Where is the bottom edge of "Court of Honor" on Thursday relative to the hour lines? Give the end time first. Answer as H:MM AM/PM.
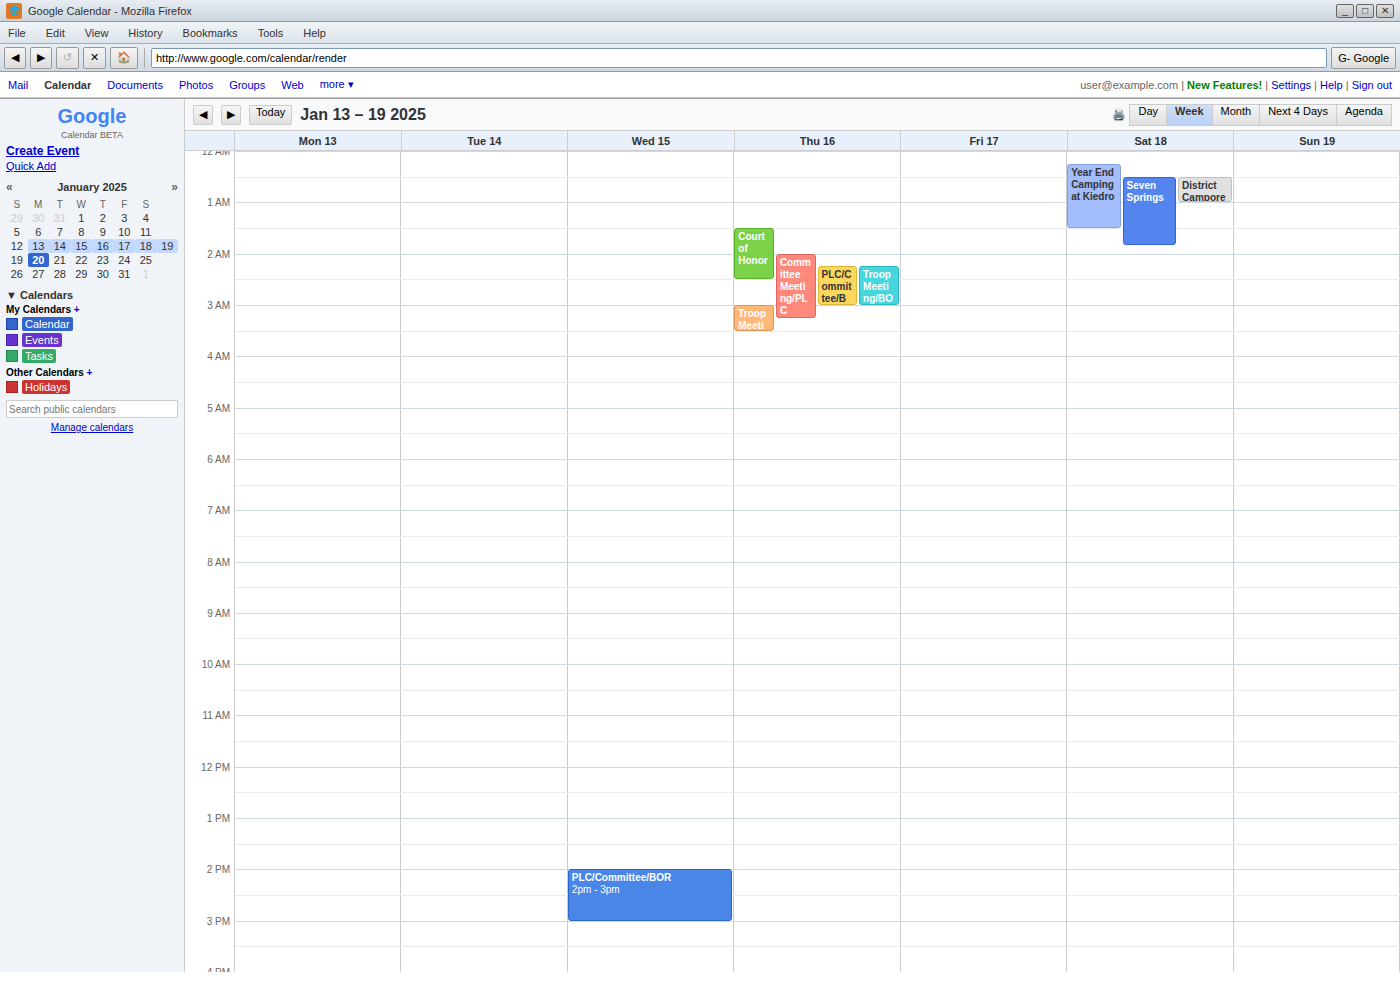
2:30 AM -- halfway between the 2 AM and 3 AM lines.